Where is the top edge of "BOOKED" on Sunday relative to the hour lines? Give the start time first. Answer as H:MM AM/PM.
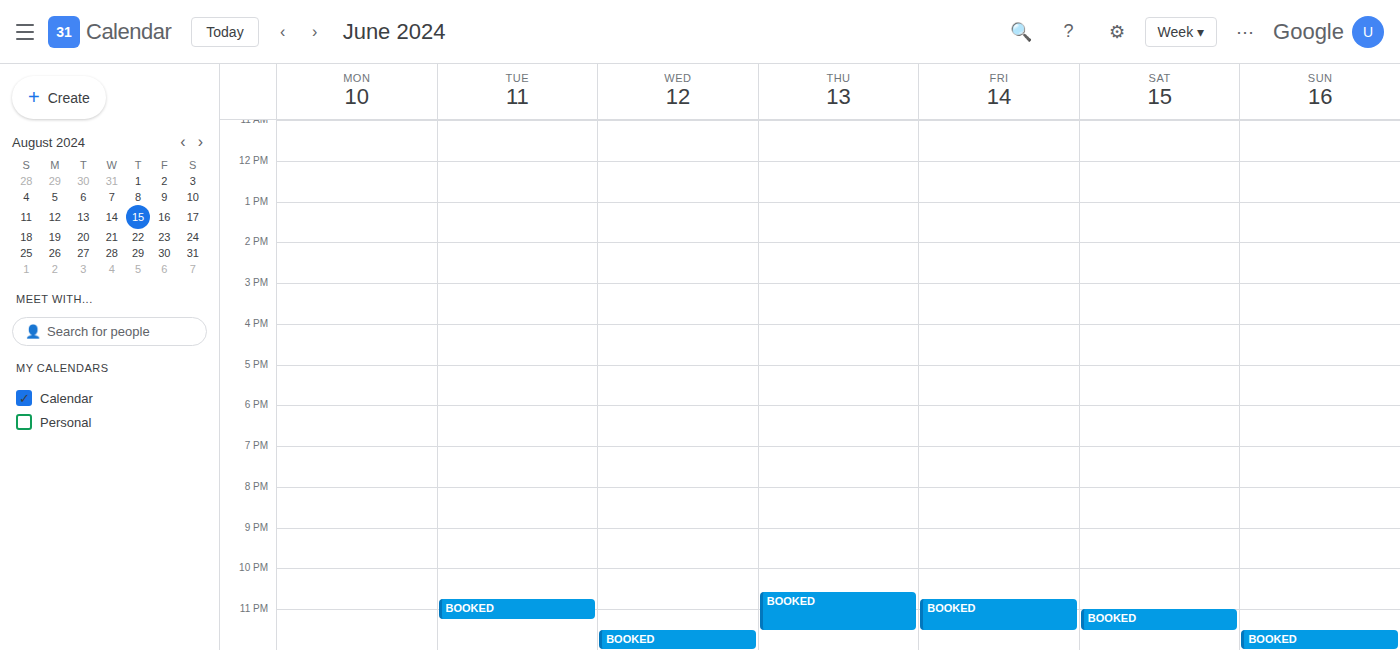
11:30 PM -- halfway between the 11 PM and 12 AM lines.